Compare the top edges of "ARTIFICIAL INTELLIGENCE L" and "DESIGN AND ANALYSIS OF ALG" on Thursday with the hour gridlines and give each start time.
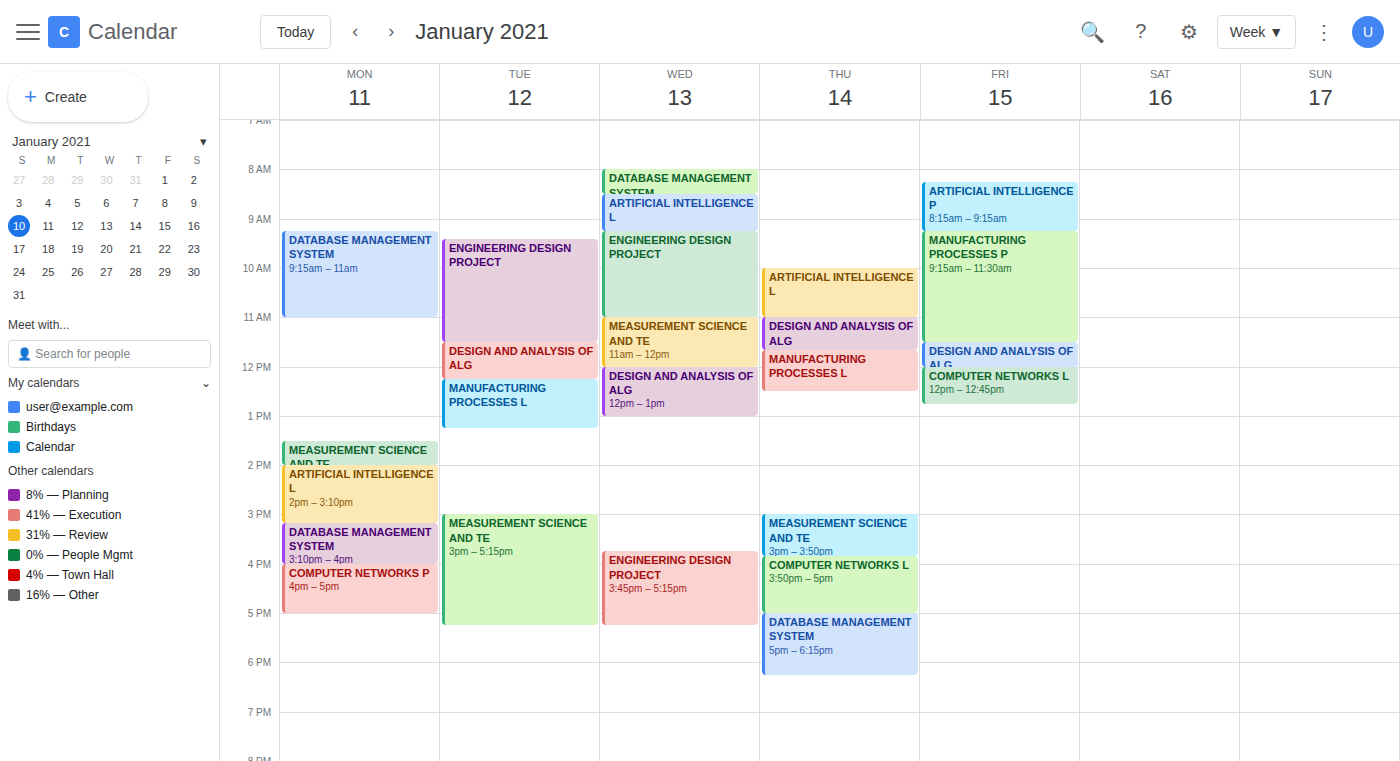
"ARTIFICIAL INTELLIGENCE L": 10:00 AM, exactly on the 10 AM line. "DESIGN AND ANALYSIS OF ALG": 11:00 AM, exactly on the 11 AM line.